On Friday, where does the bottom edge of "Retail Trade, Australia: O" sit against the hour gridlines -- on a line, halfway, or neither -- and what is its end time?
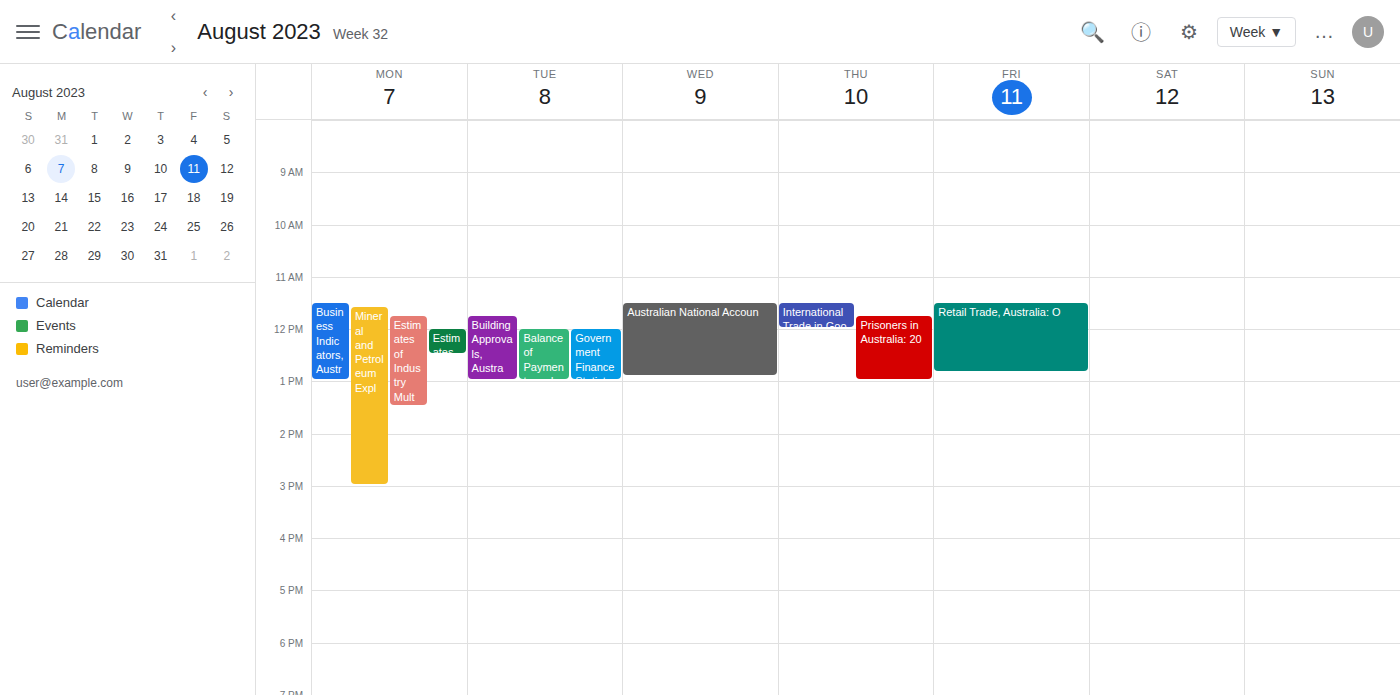
12:50 PM -- neither: 50 minutes below the 12 PM line and 10 minutes above the 1 PM line.